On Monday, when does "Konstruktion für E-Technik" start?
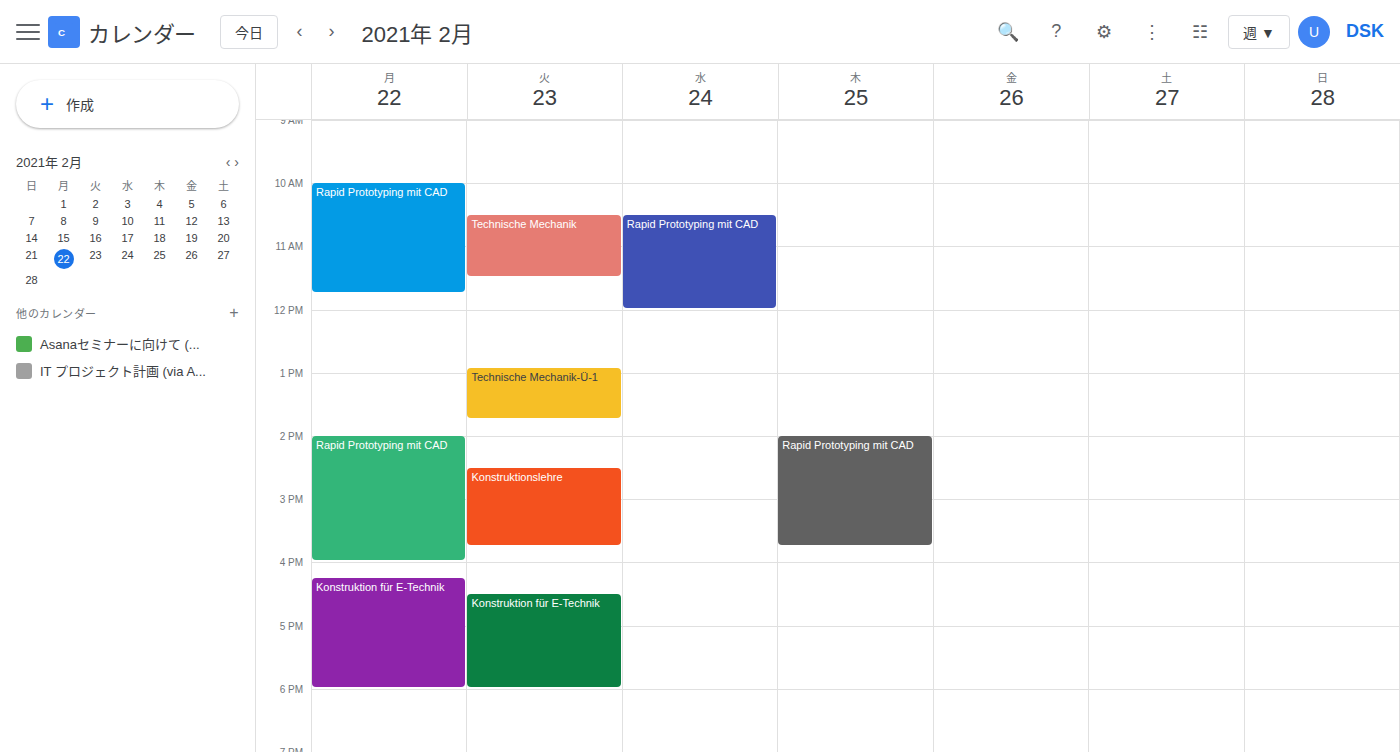
4:15 PM